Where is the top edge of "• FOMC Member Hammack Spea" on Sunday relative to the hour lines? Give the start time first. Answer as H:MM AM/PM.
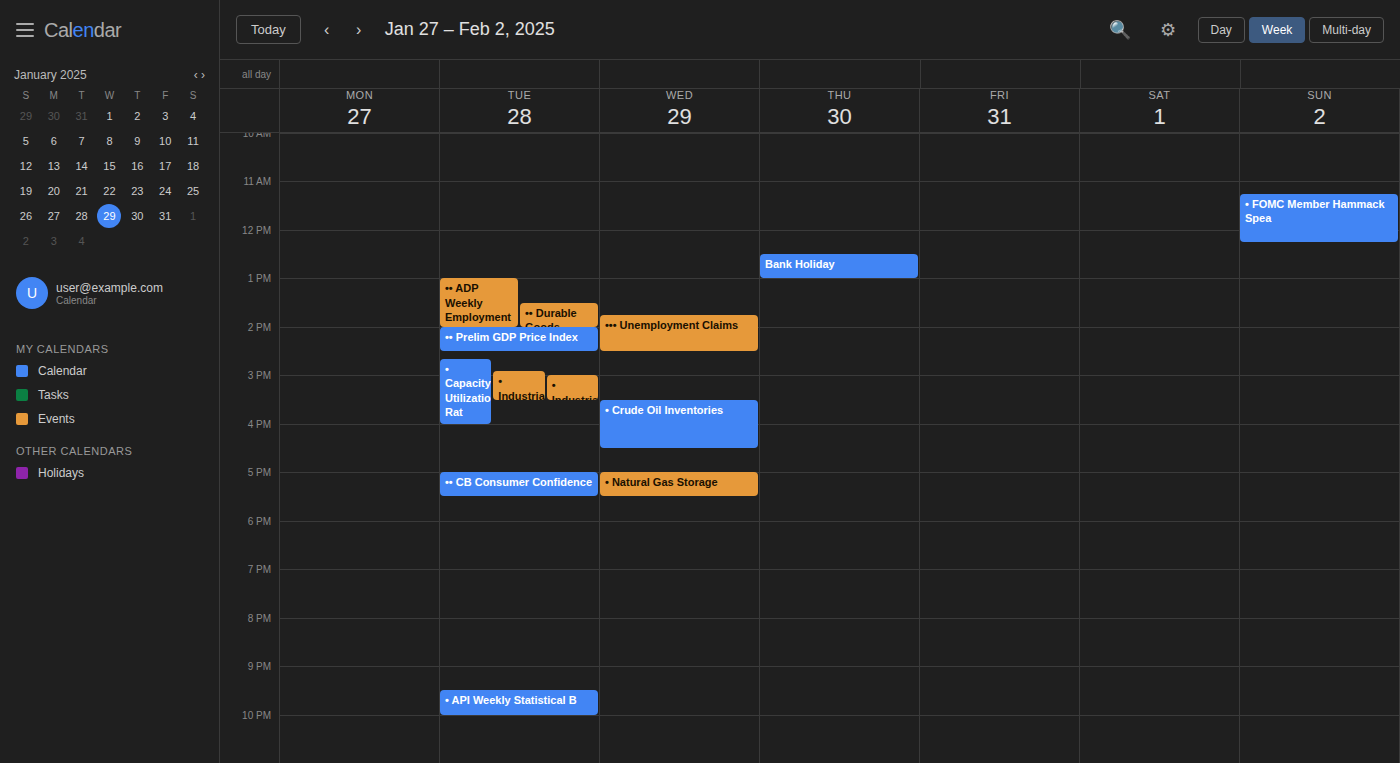
11:15 AM -- neither: a quarter of the way from the 11 AM line to the 12 PM line.